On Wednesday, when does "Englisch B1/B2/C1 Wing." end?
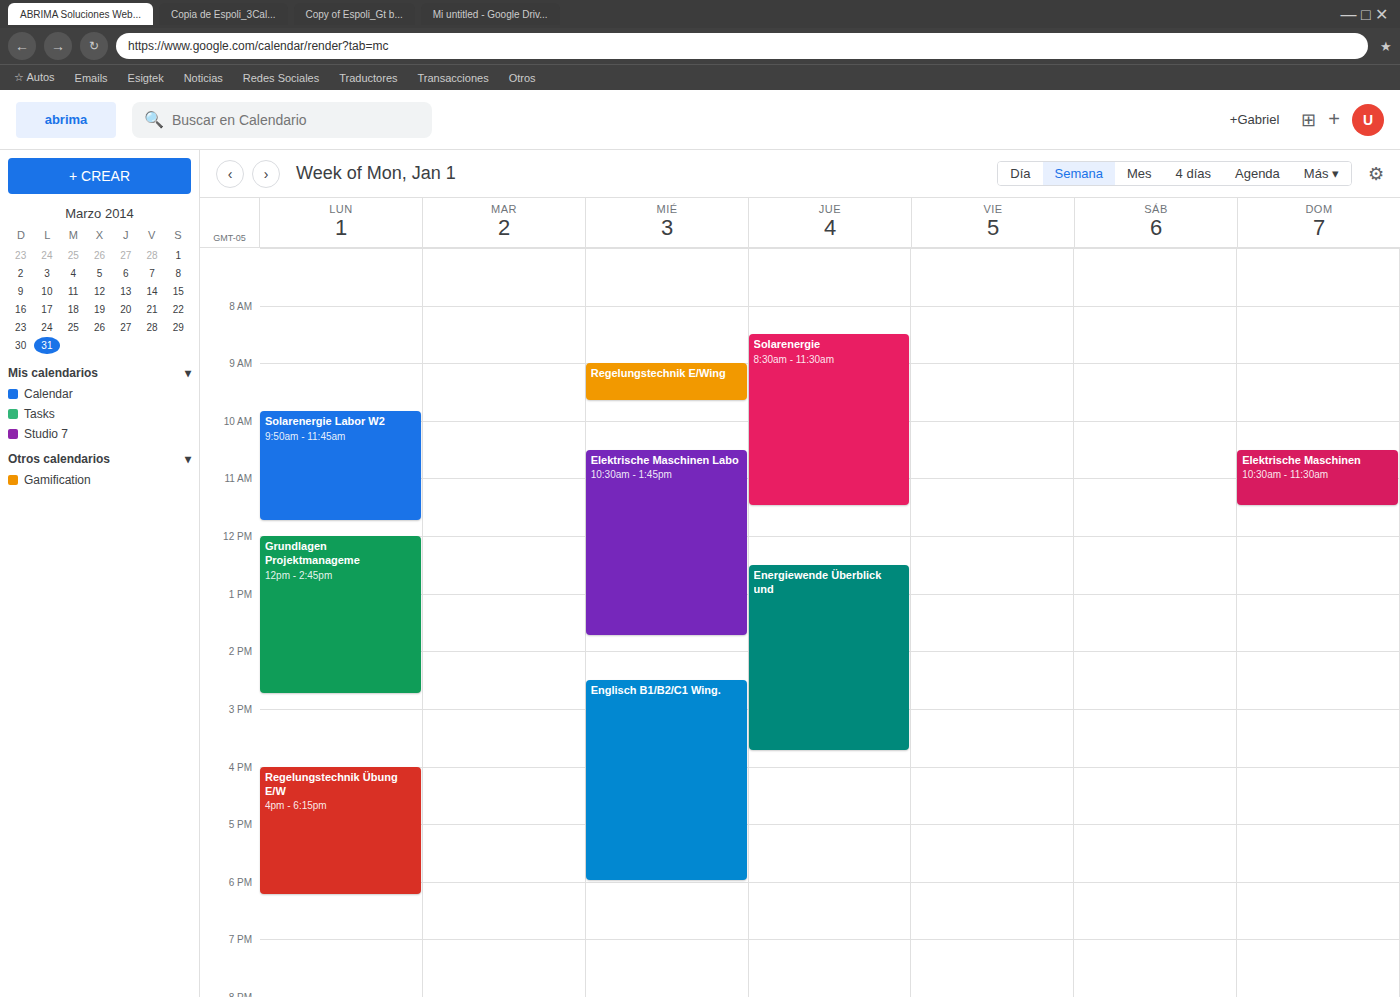
6:00 PM